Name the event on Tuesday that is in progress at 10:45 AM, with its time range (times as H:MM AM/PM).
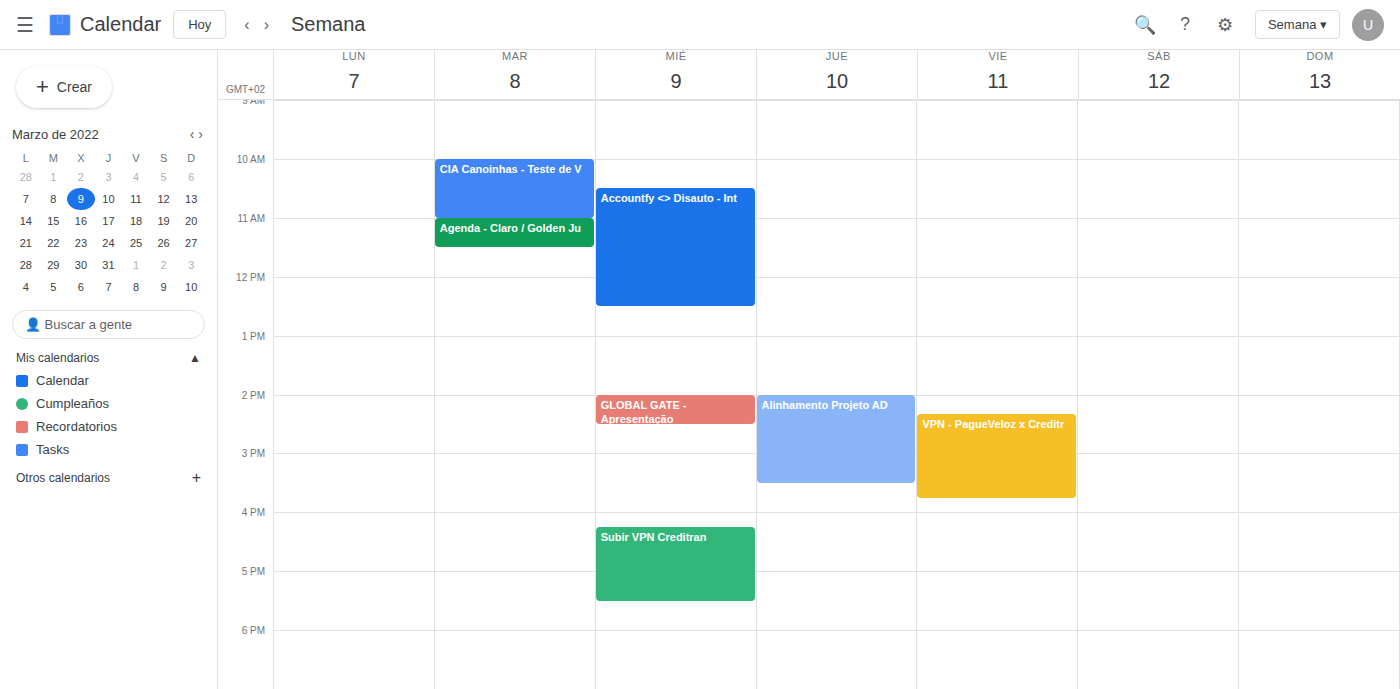
"CIA Canoinhas - Teste de V", 10:00 AM to 11:00 AM